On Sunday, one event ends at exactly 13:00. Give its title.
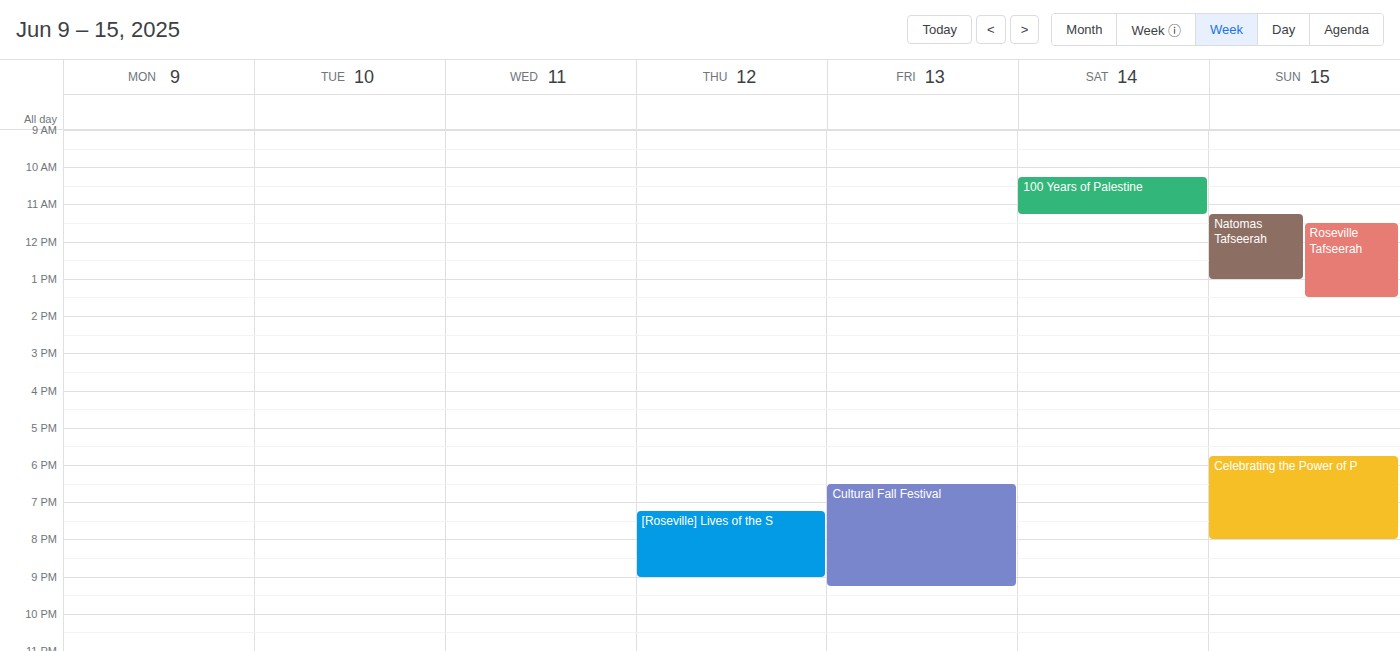
"Natomas Tafseerah"